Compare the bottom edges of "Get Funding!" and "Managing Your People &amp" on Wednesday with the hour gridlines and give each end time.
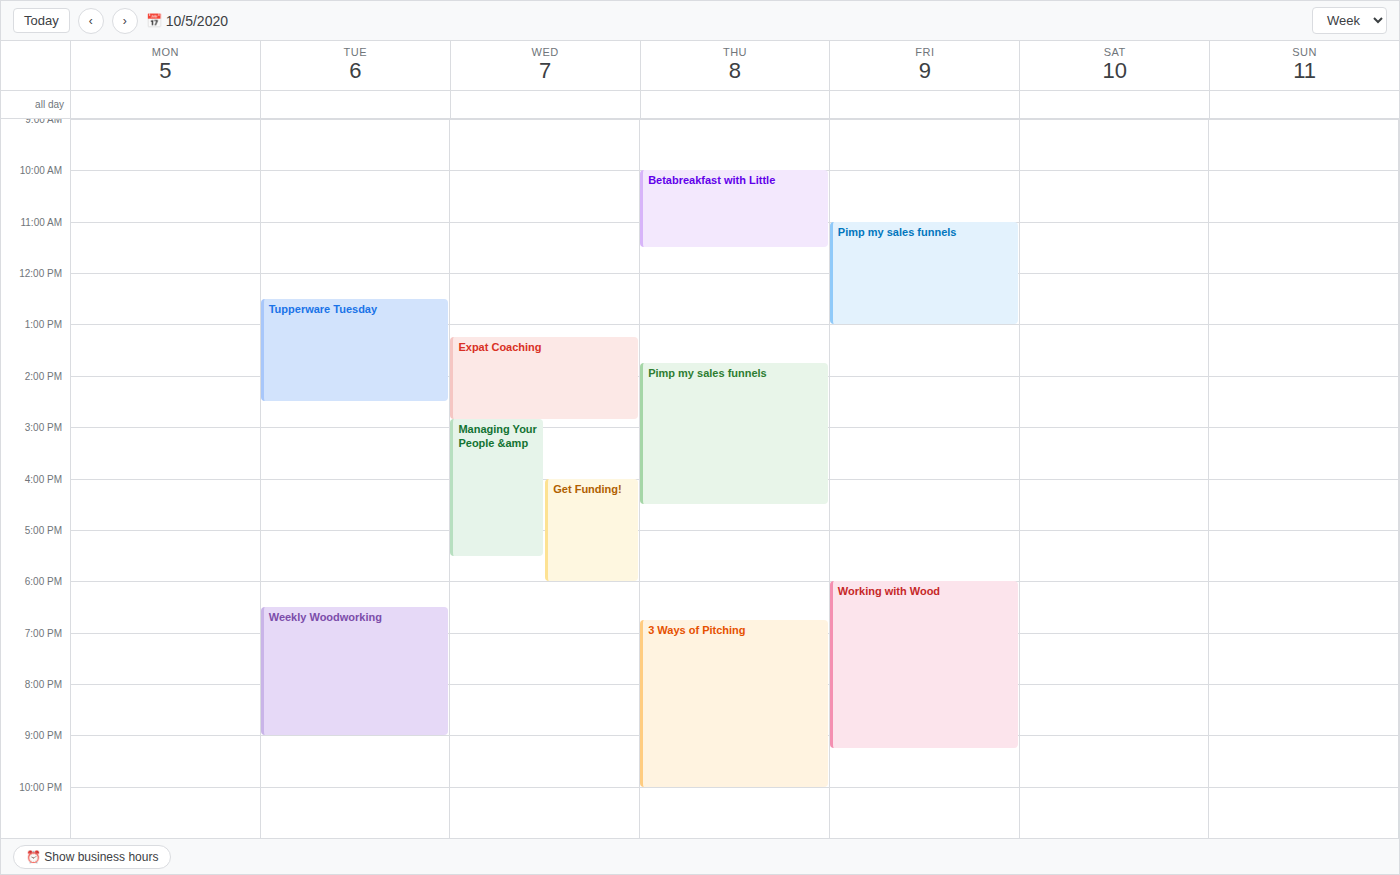
"Get Funding!": 6:00 PM, exactly on the 6 PM line. "Managing Your People &amp": 5:30 PM, halfway between the 5 PM and 6 PM lines.